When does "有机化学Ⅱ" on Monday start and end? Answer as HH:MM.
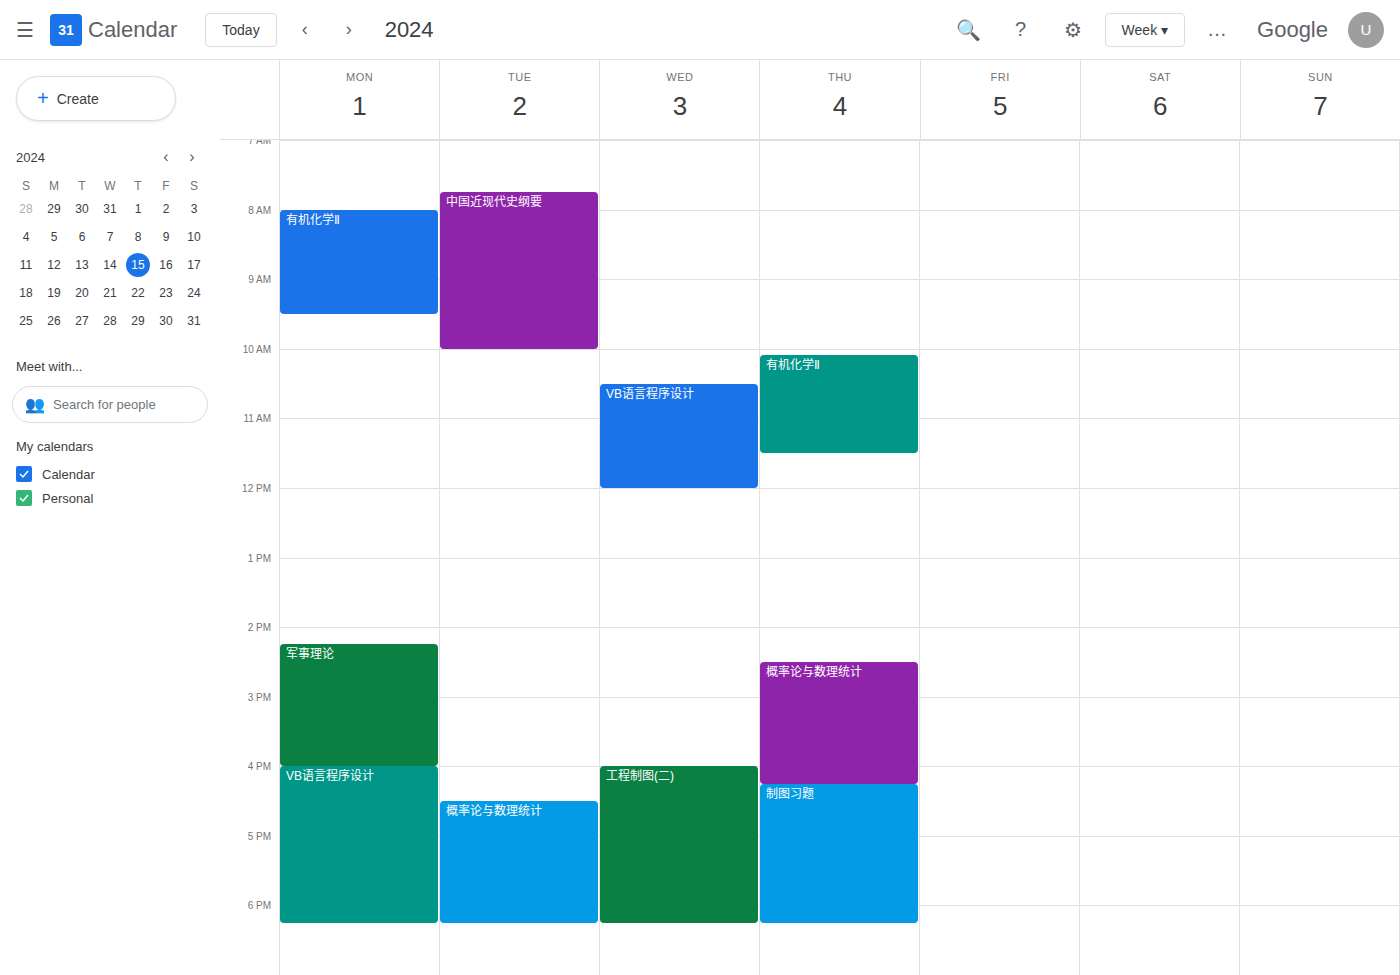
08:00 to 09:30